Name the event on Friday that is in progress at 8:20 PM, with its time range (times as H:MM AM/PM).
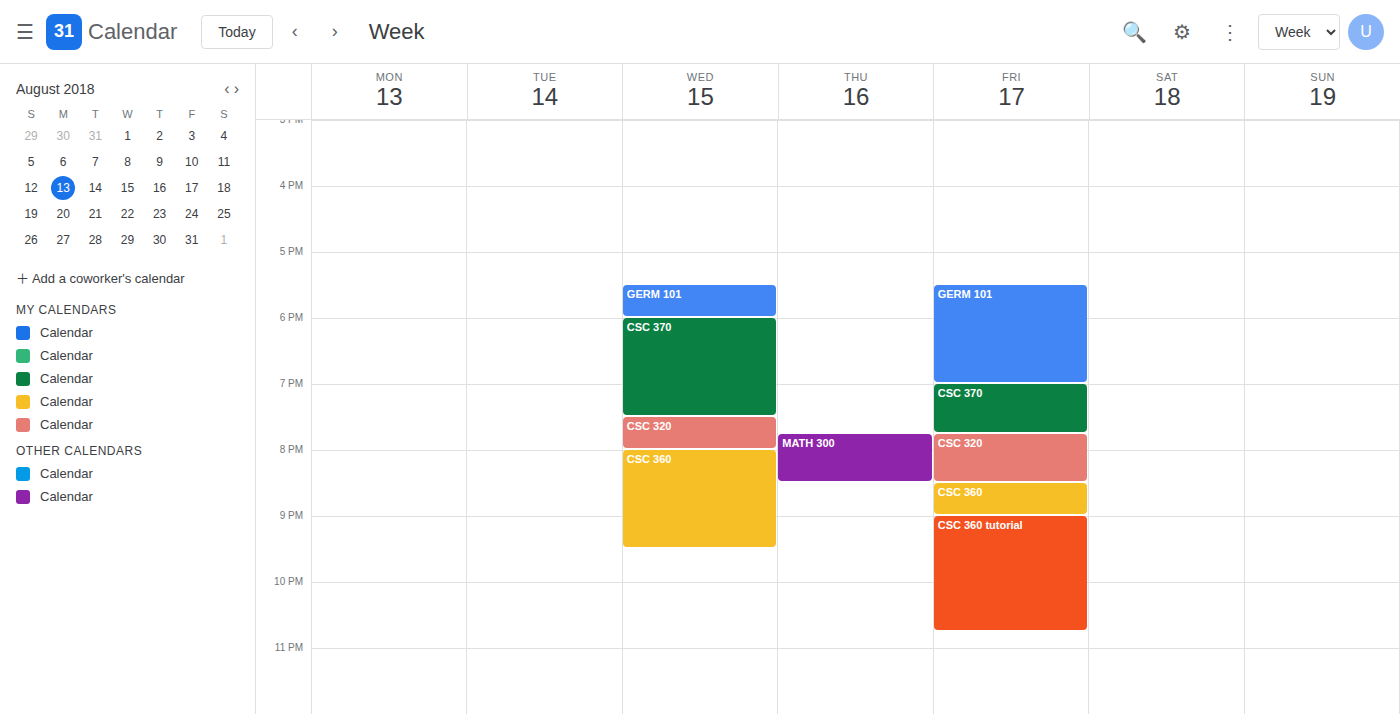
"CSC 320", 7:45 PM to 8:30 PM